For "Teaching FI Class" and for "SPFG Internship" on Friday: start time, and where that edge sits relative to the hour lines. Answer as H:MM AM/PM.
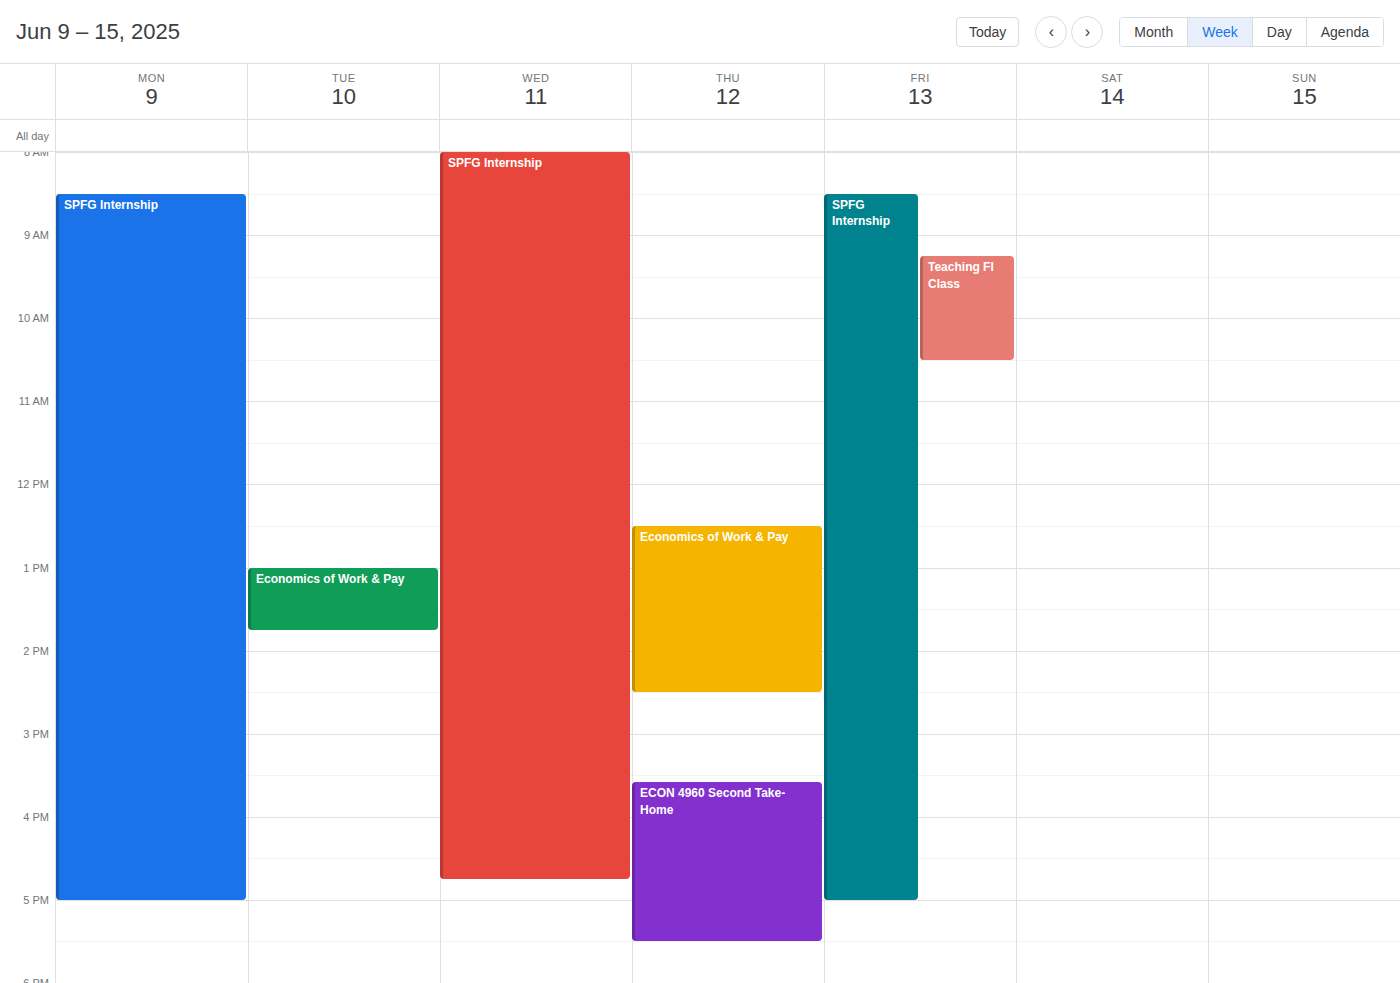
"Teaching FI Class": 9:15 AM, neither: a quarter of the way from the 9 AM line to the 10 AM line. "SPFG Internship": 8:30 AM, halfway between the 8 AM and 9 AM lines.